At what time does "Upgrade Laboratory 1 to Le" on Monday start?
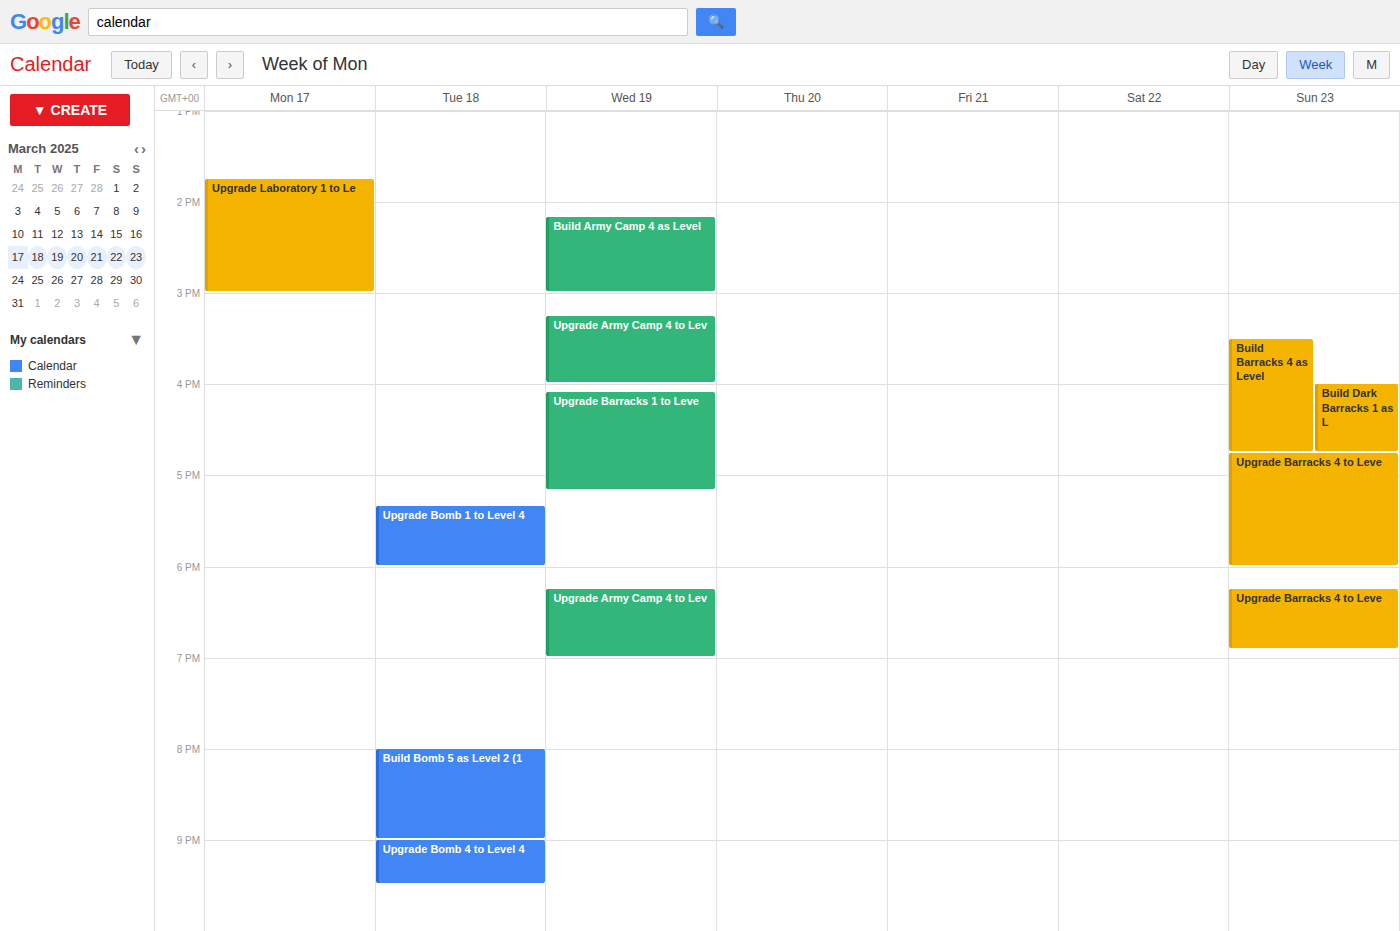
1:45 PM